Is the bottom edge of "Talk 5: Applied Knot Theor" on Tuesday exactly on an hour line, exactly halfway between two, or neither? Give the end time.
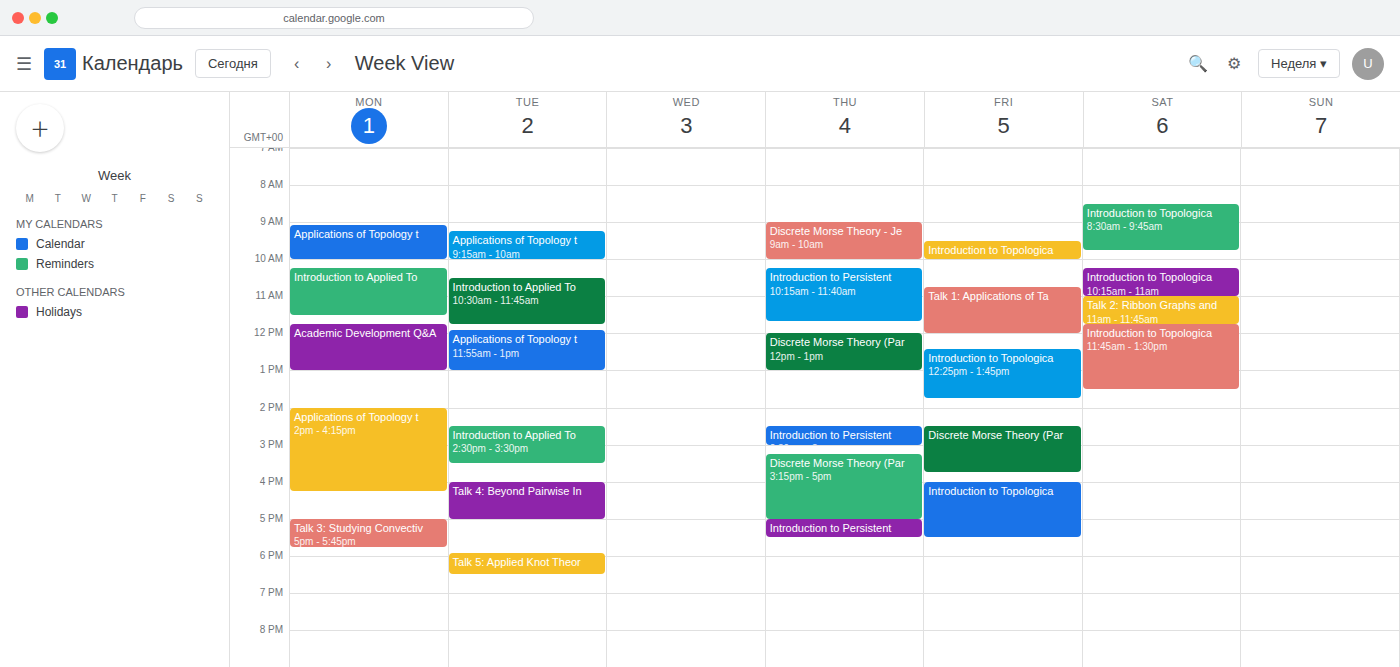
6:30 PM -- halfway between the 6 PM and 7 PM lines.